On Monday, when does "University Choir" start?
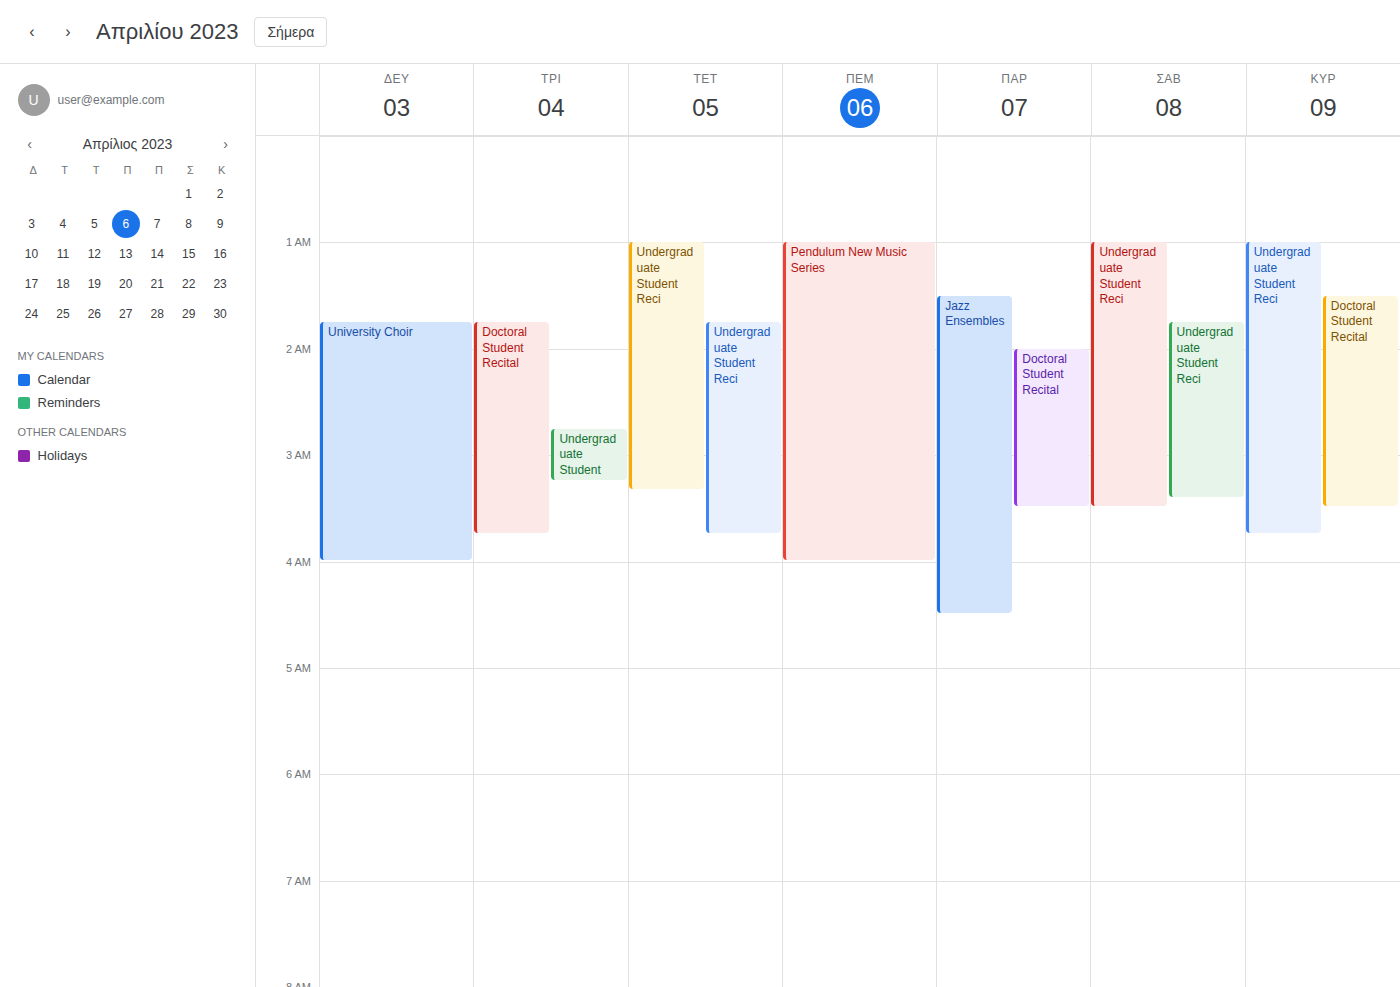
1:45 AM